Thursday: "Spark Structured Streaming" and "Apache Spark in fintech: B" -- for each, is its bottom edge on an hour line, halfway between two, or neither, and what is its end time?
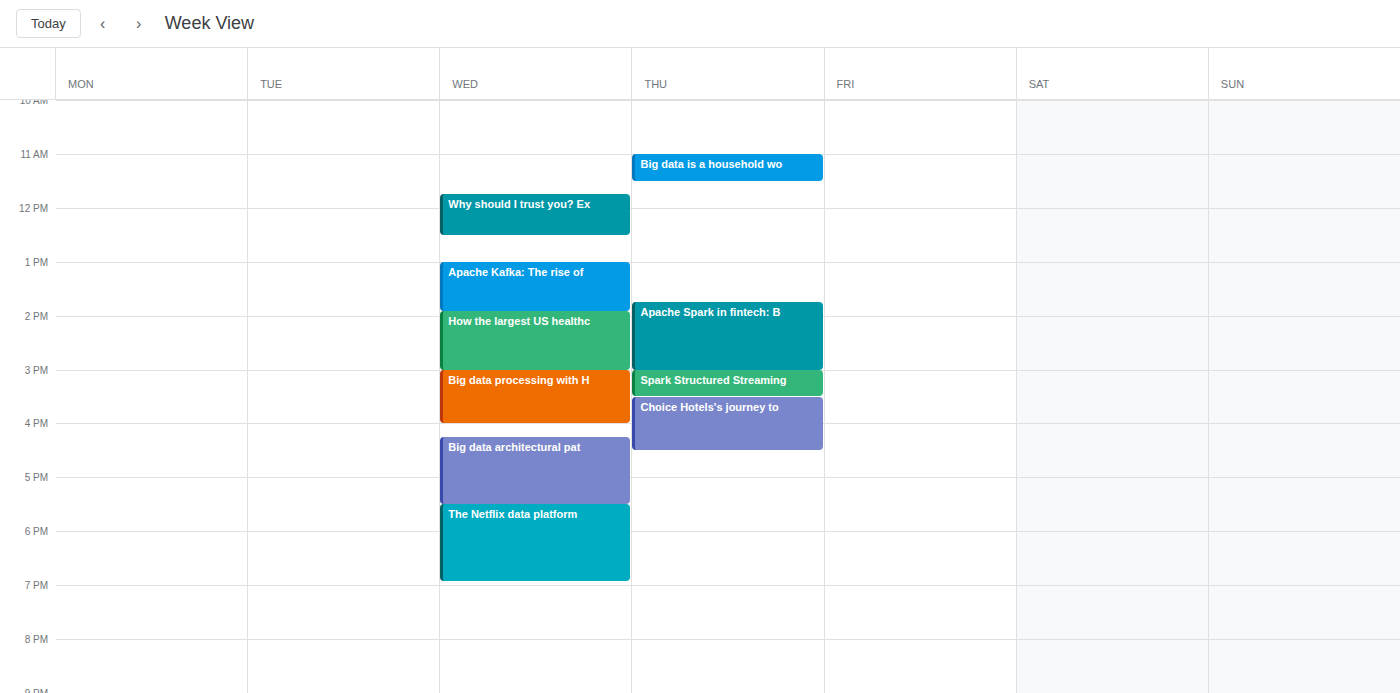
"Spark Structured Streaming": 3:30 PM, halfway between the 3 PM and 4 PM lines. "Apache Spark in fintech: B": 3:00 PM, exactly on the 3 PM line.